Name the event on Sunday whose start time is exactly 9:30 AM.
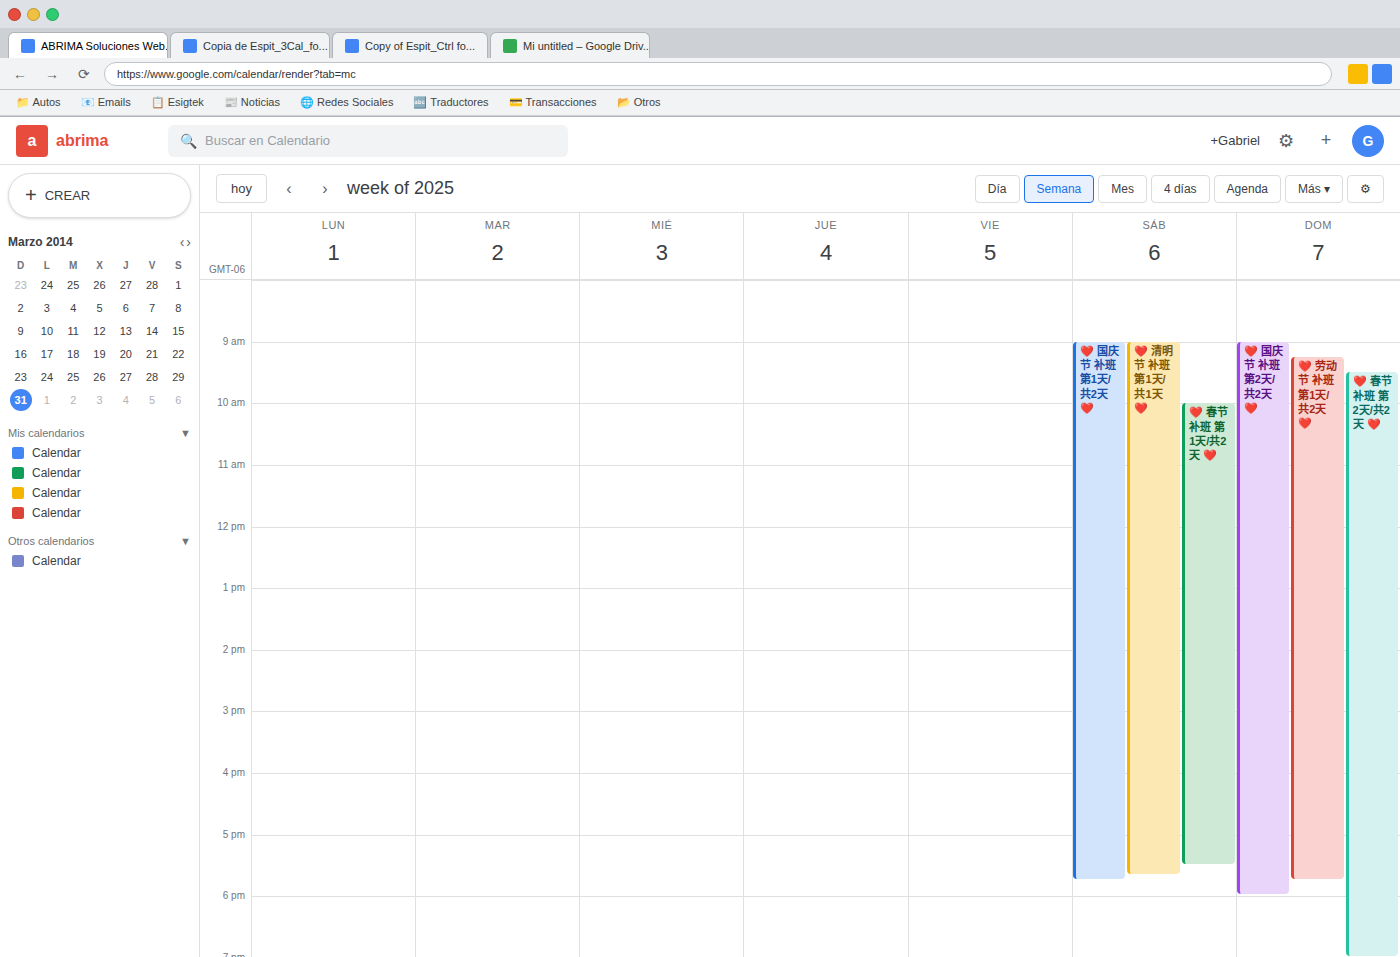
"❤️ 春节 补班 第2天/共2天 ❤️"